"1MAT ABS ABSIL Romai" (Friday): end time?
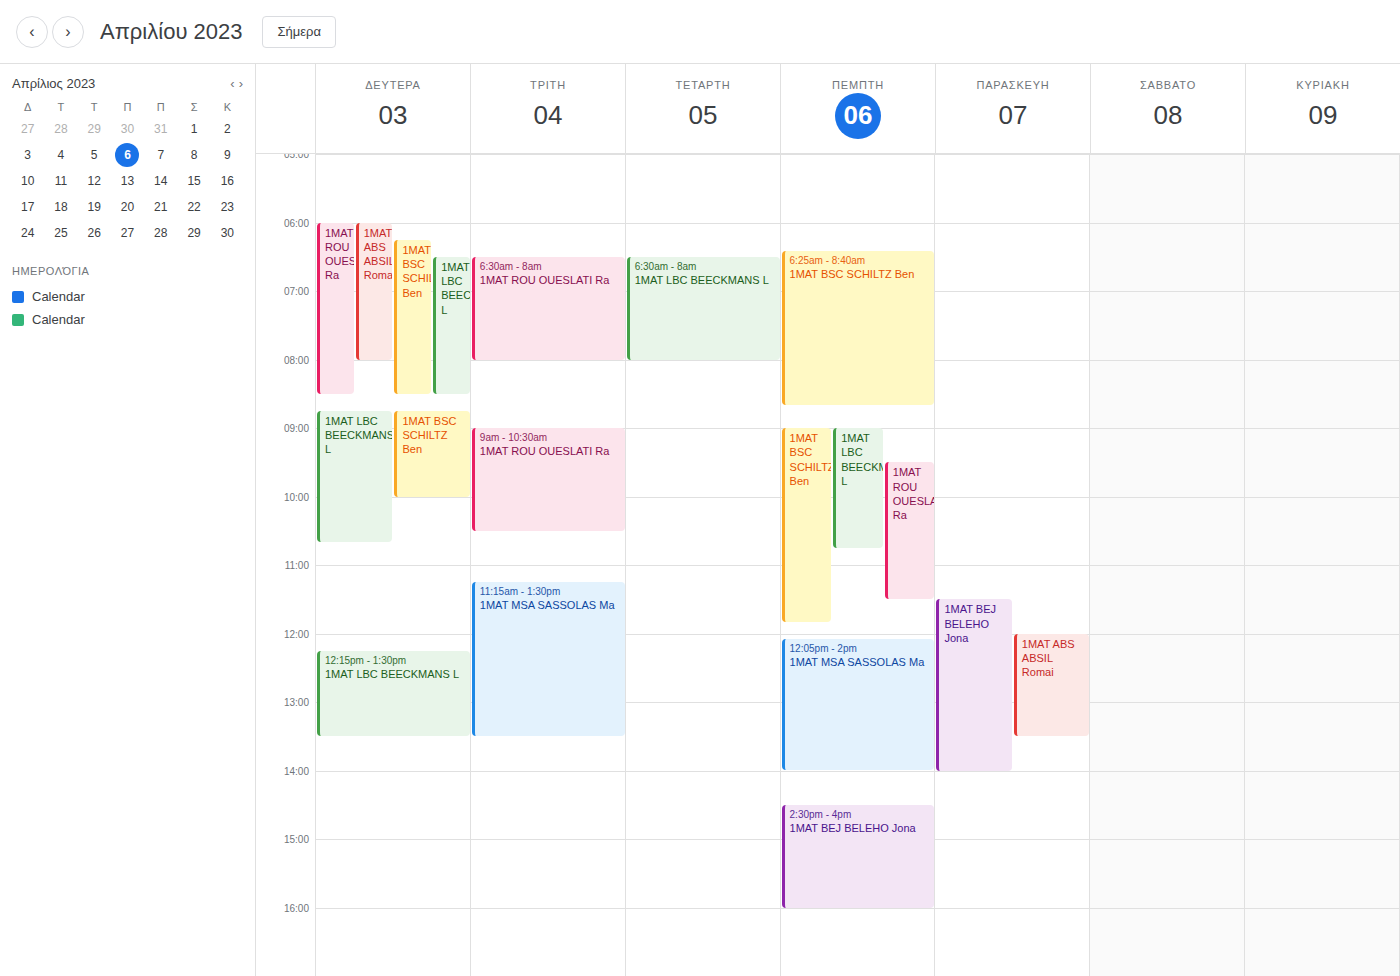
1:30 PM